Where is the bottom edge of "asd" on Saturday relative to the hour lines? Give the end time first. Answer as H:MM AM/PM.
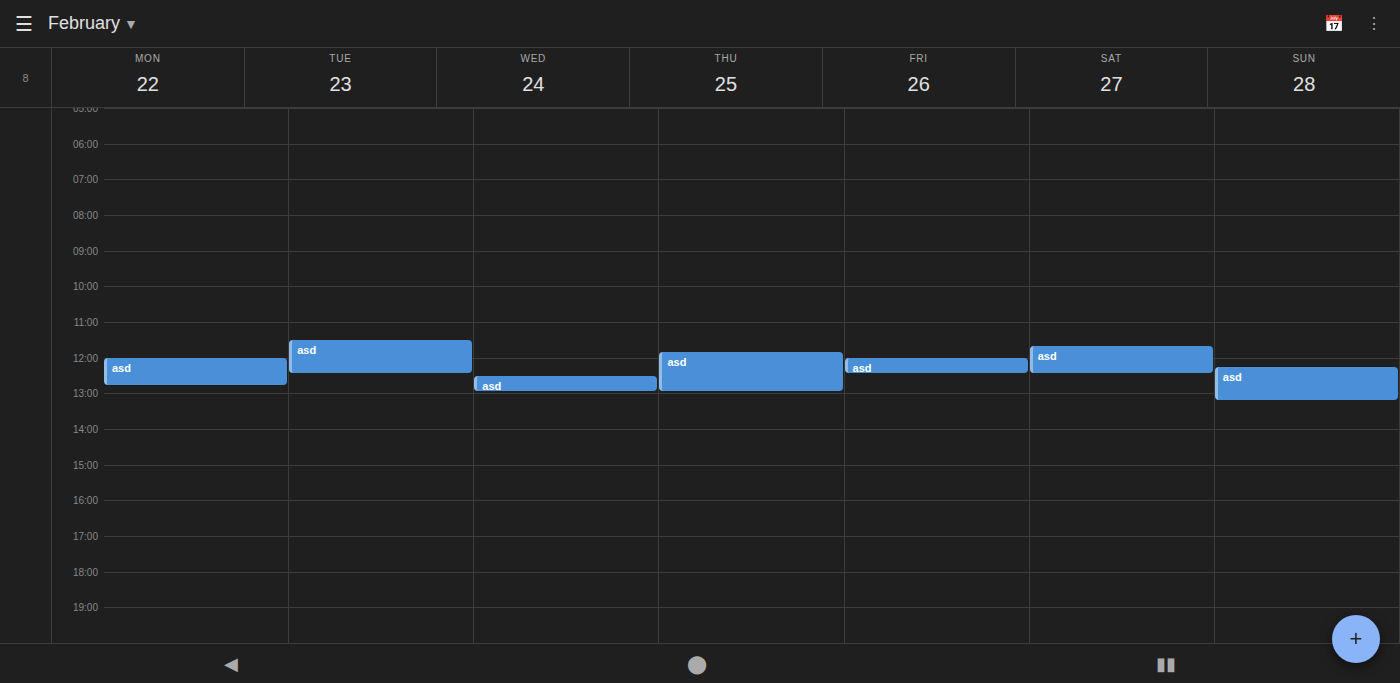
12:30 PM -- halfway between the 12 PM and 1 PM lines.